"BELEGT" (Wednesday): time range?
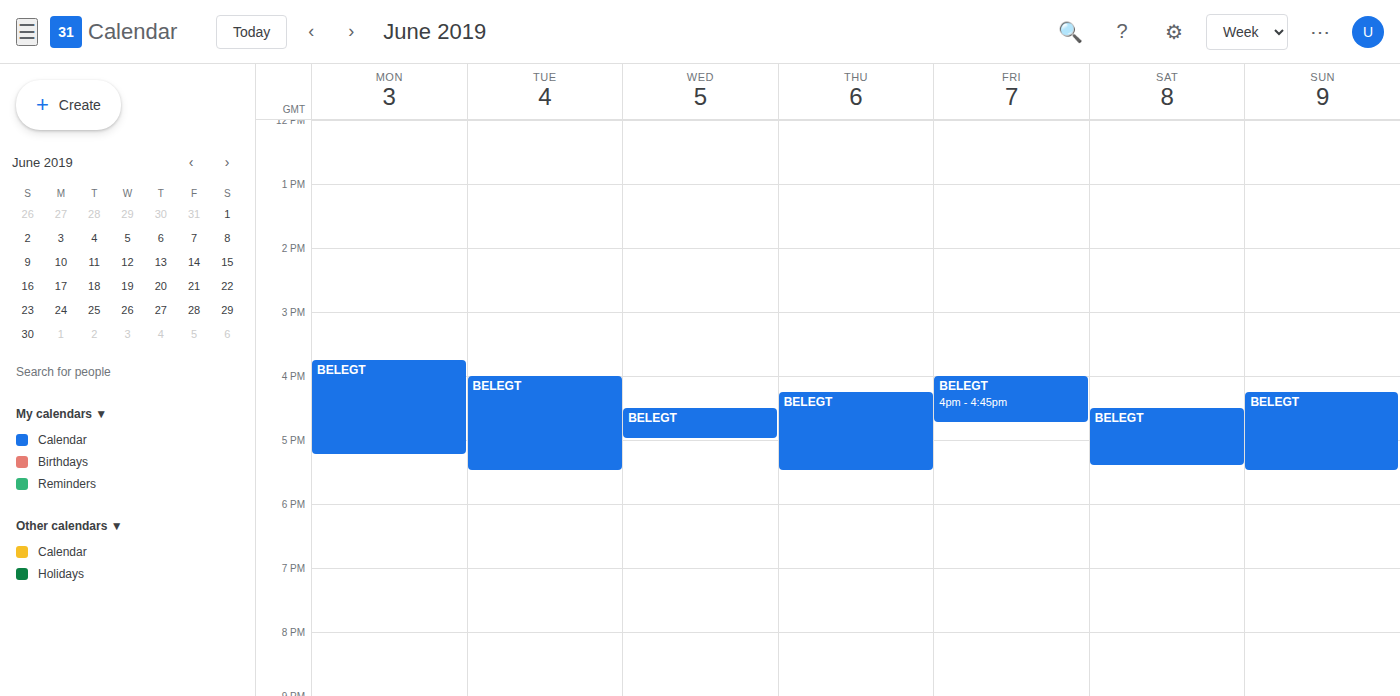
4:30 PM to 5:00 PM